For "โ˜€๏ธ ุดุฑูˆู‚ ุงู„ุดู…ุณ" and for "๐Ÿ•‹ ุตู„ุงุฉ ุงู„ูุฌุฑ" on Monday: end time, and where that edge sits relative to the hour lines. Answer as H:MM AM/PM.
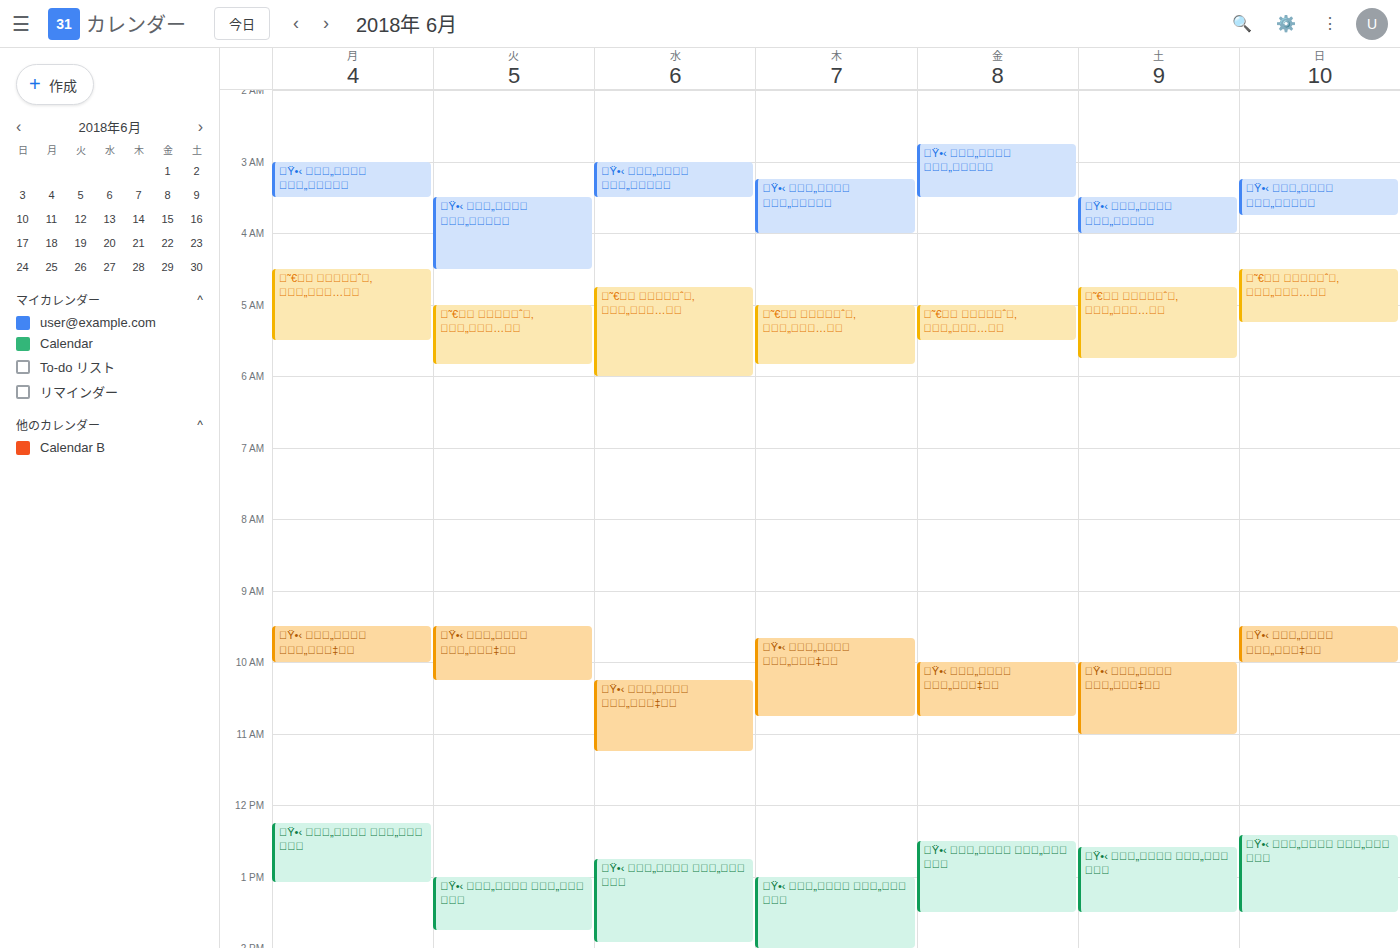
"โ˜€๏ธ ุดุฑูˆู‚ ุงู„ุดู…ุณ": 5:30 AM, halfway between the 5 AM and 6 AM lines. "๐Ÿ•‹ ุตู„ุงุฉ ุงู„ูุฌุฑ": 3:30 AM, halfway between the 3 AM and 4 AM lines.